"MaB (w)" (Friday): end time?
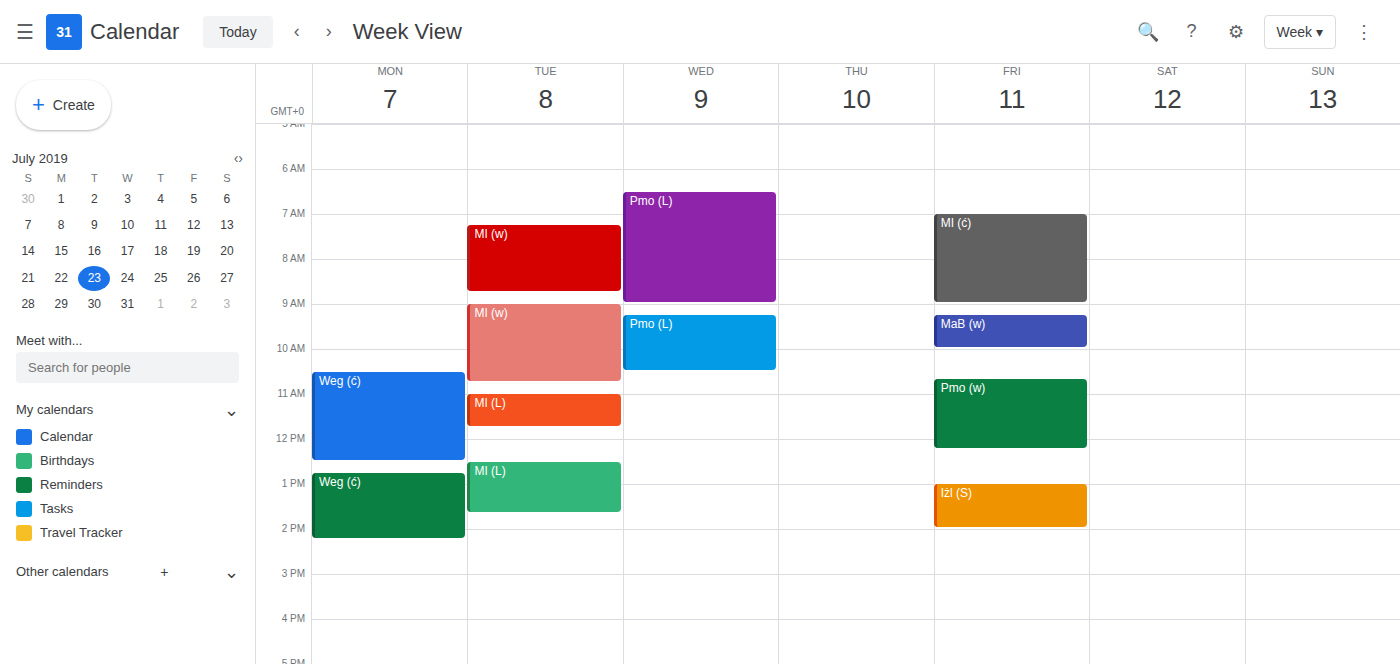
10:00